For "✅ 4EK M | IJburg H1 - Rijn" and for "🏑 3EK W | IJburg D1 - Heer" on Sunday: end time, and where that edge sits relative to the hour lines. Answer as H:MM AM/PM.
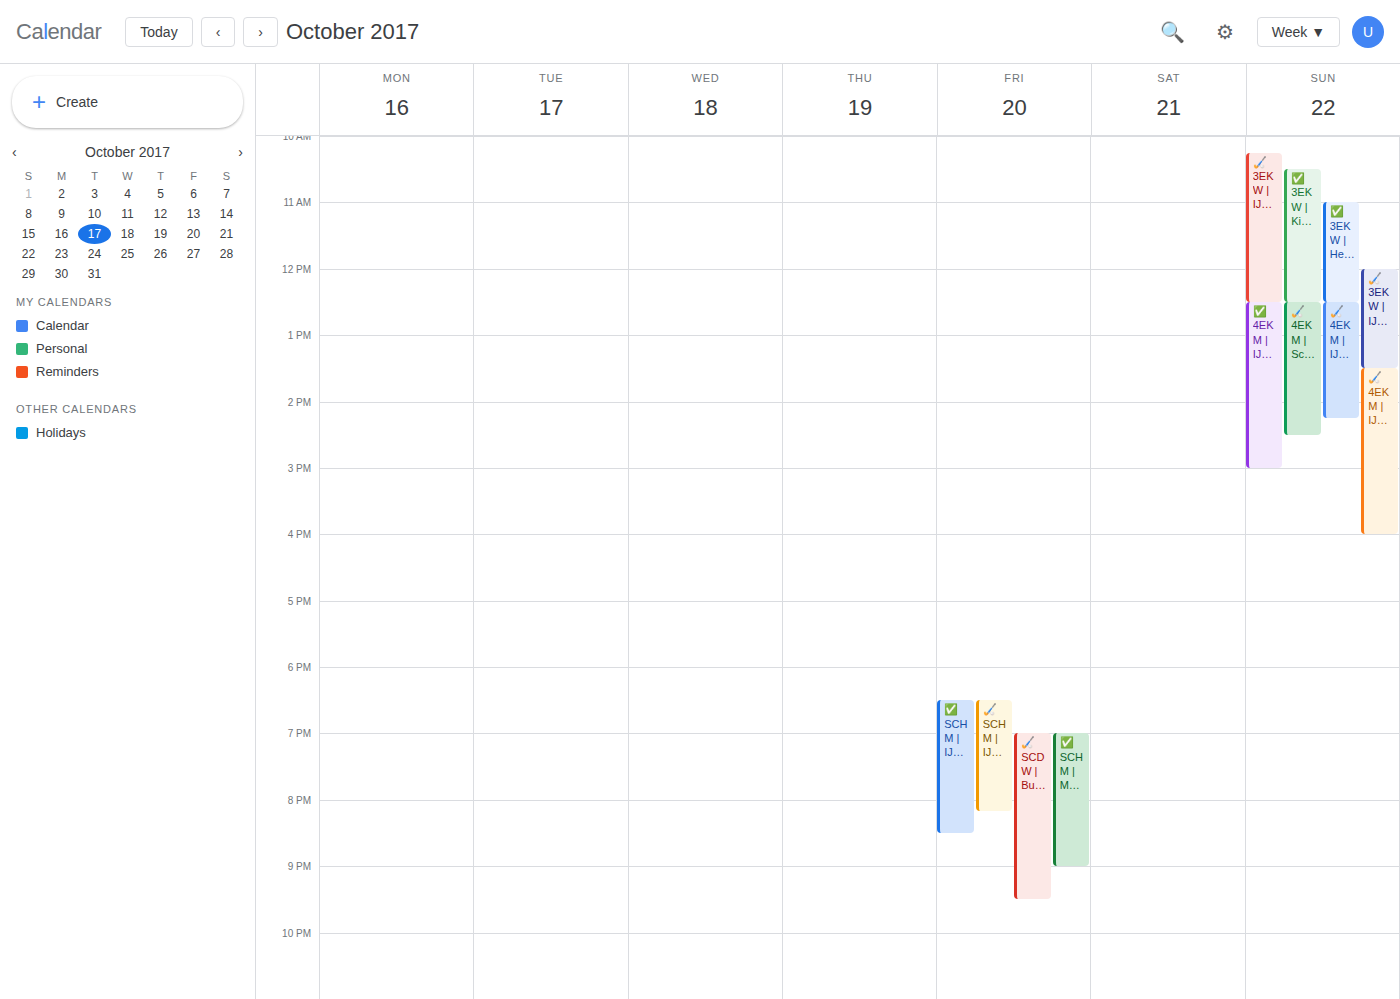
"✅ 4EK M | IJburg H1 - Rijn": 3:00 PM, exactly on the 3 PM line. "🏑 3EK W | IJburg D1 - Heer": 1:30 PM, halfway between the 1 PM and 2 PM lines.